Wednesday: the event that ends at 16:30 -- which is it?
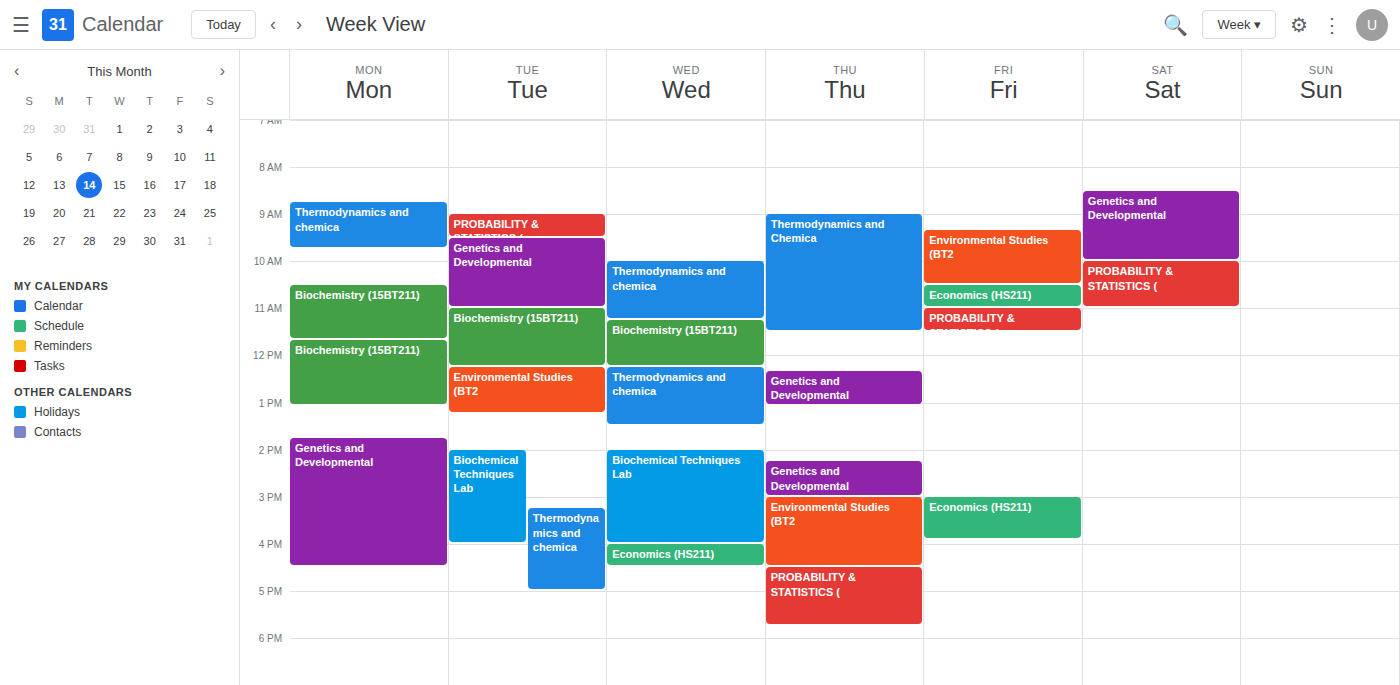
"Economics (HS211)"